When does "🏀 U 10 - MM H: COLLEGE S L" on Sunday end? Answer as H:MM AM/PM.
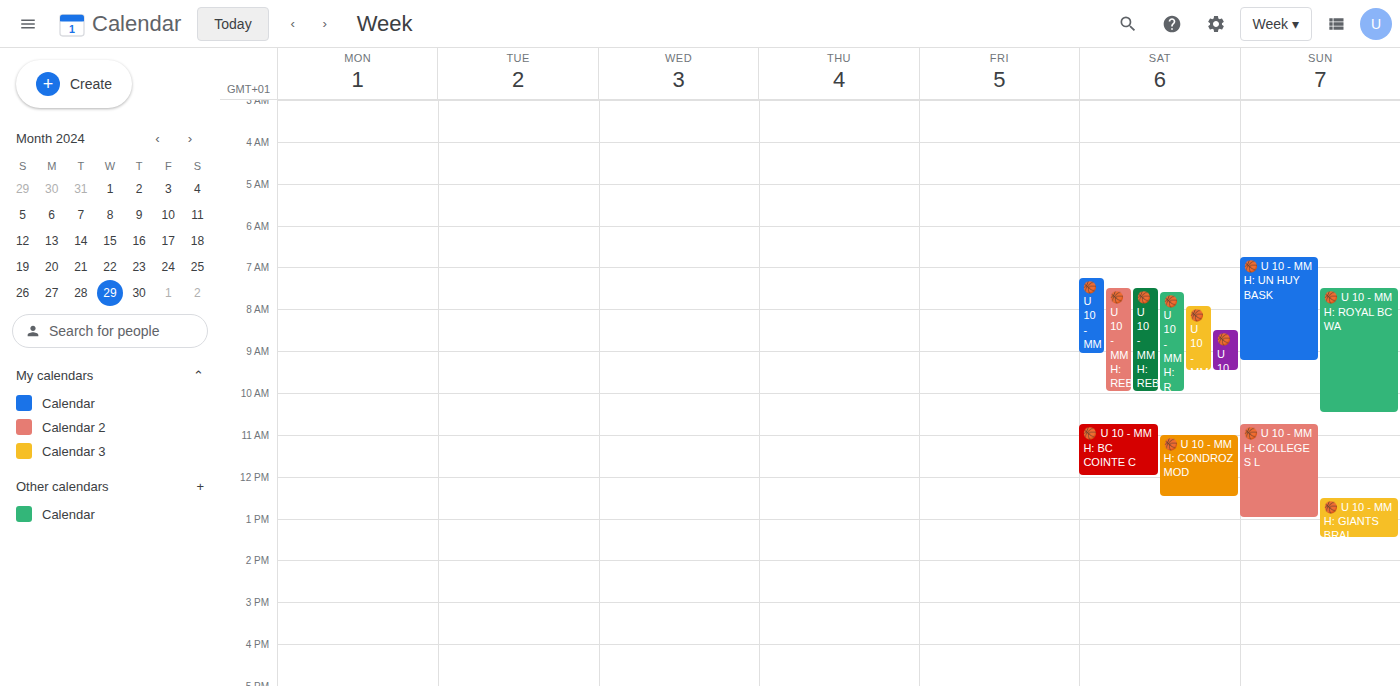
1:00 PM